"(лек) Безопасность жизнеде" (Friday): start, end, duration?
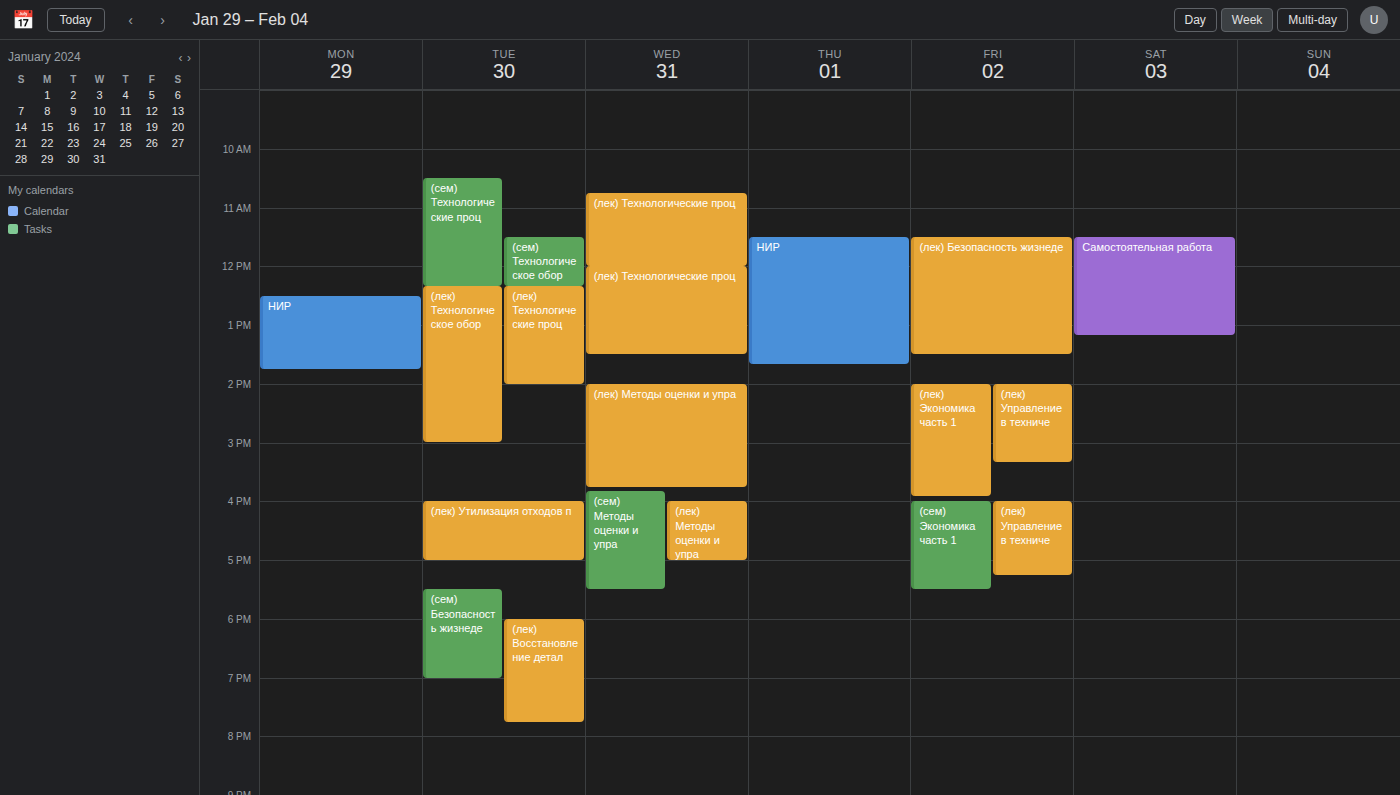
11:30 AM to 1:30 PM, 2 hours